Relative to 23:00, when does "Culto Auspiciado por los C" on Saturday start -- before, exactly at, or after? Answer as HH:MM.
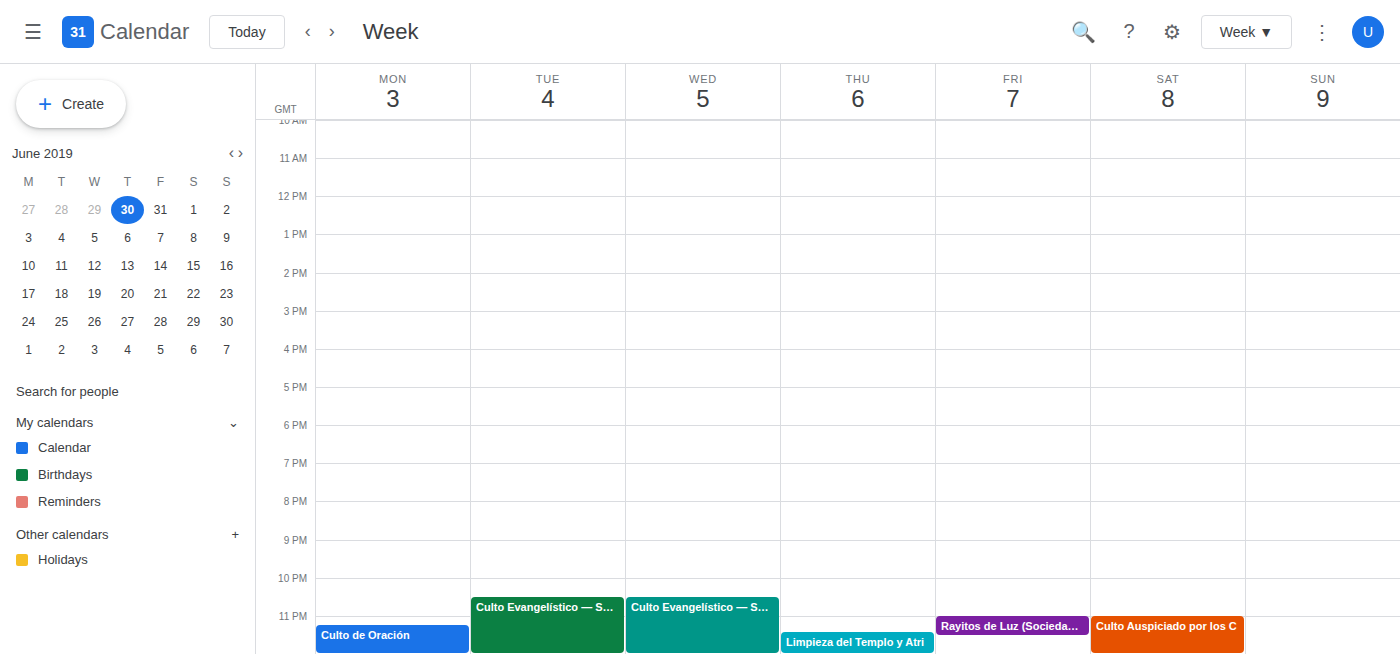
23:00 -- exactly at 23:00, on the 23:00 line.